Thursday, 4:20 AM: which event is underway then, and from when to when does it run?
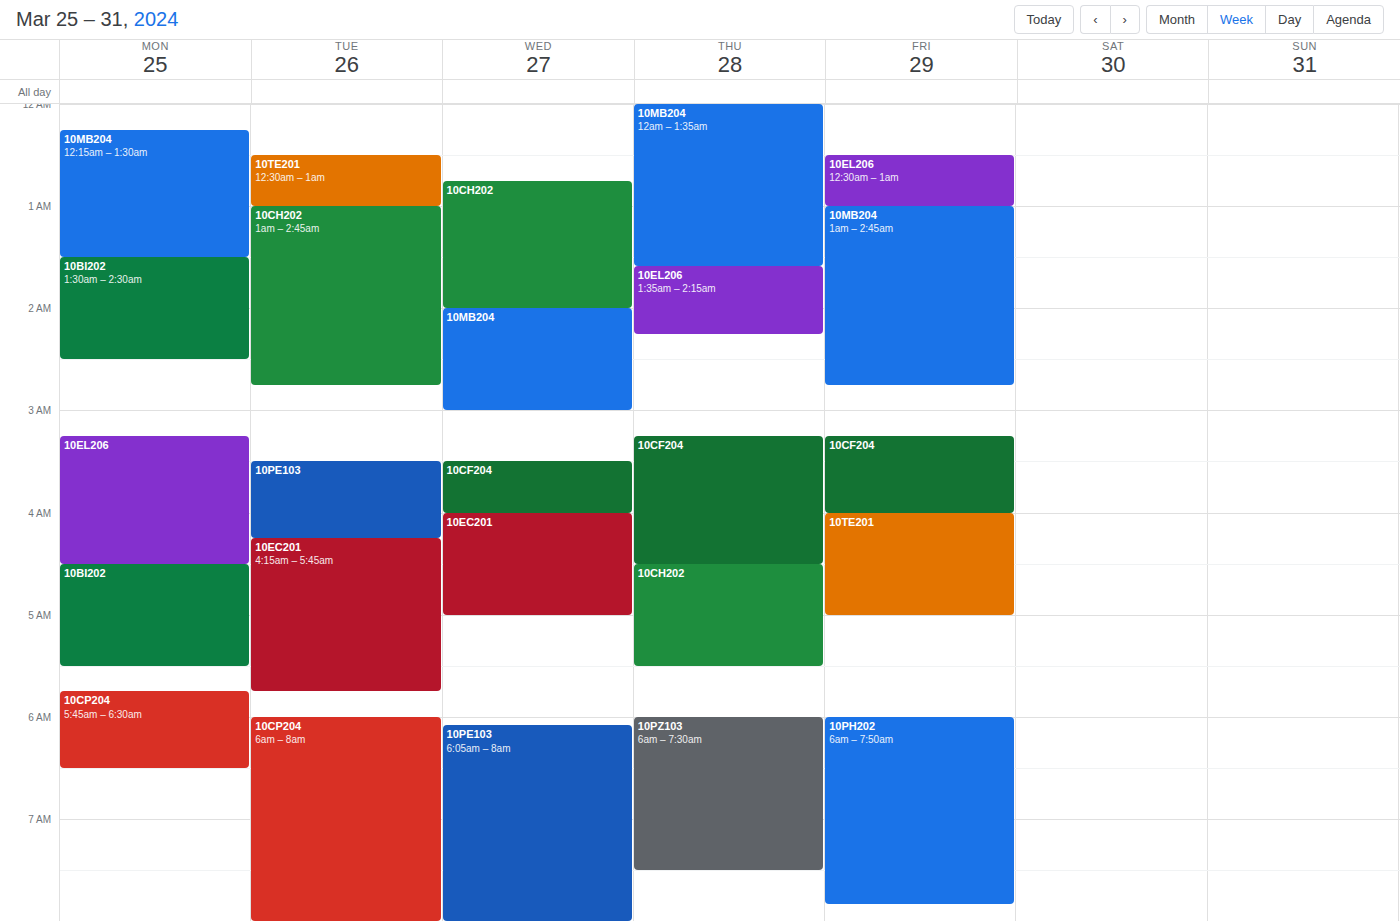
"10CF204", 3:15 AM to 4:30 AM